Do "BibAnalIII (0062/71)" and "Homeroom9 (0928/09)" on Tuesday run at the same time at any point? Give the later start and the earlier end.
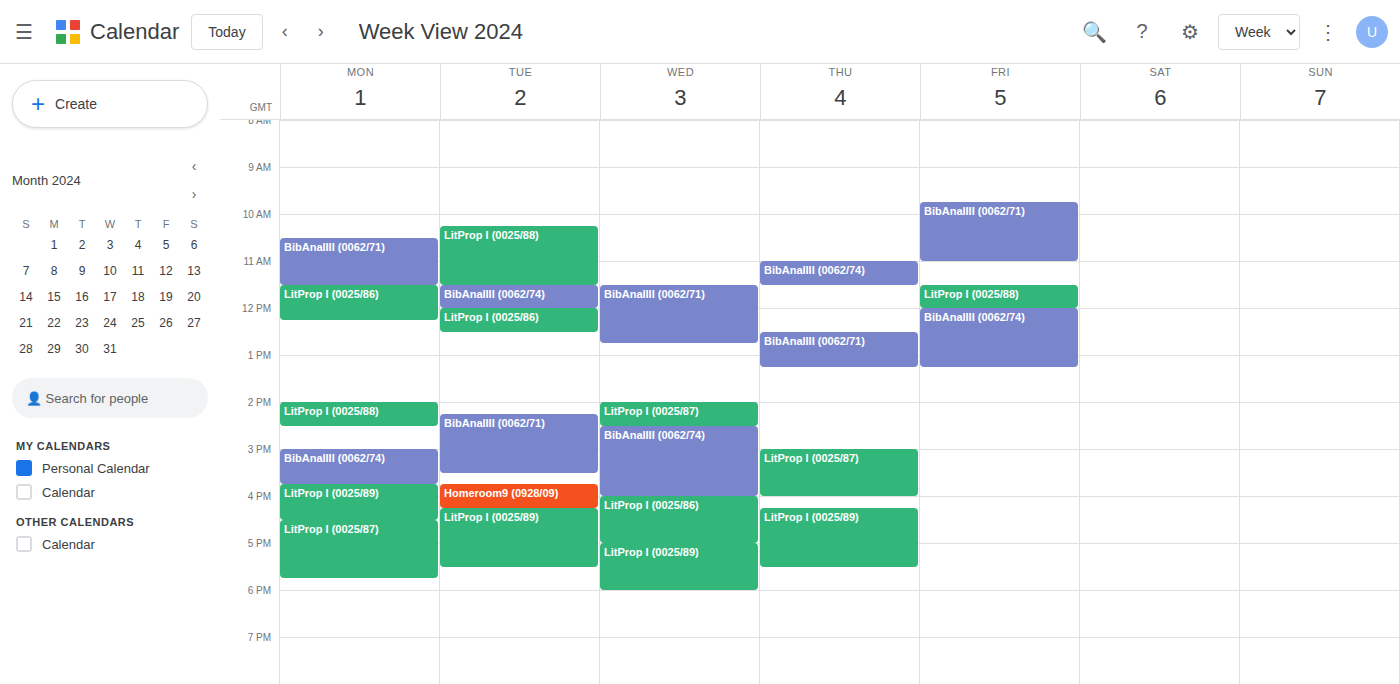
"BibAnalIII (0062/71)" ends at 3:30 PM and "Homeroom9 (0928/09)" starts at 3:45 PM -- no overlap.